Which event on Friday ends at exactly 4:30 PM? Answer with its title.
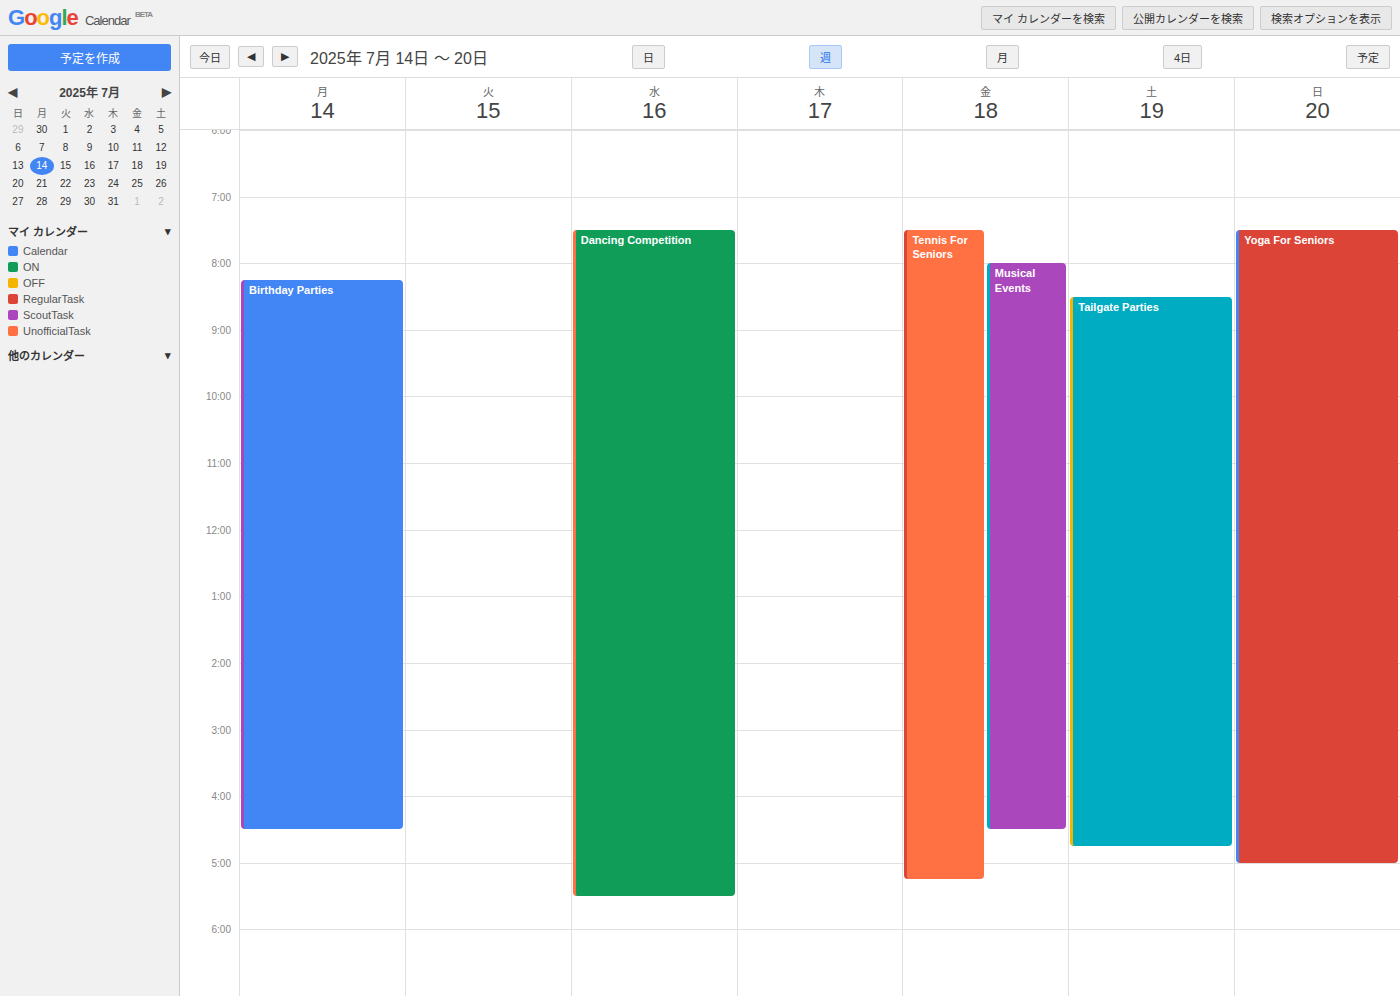
"Musical Events"